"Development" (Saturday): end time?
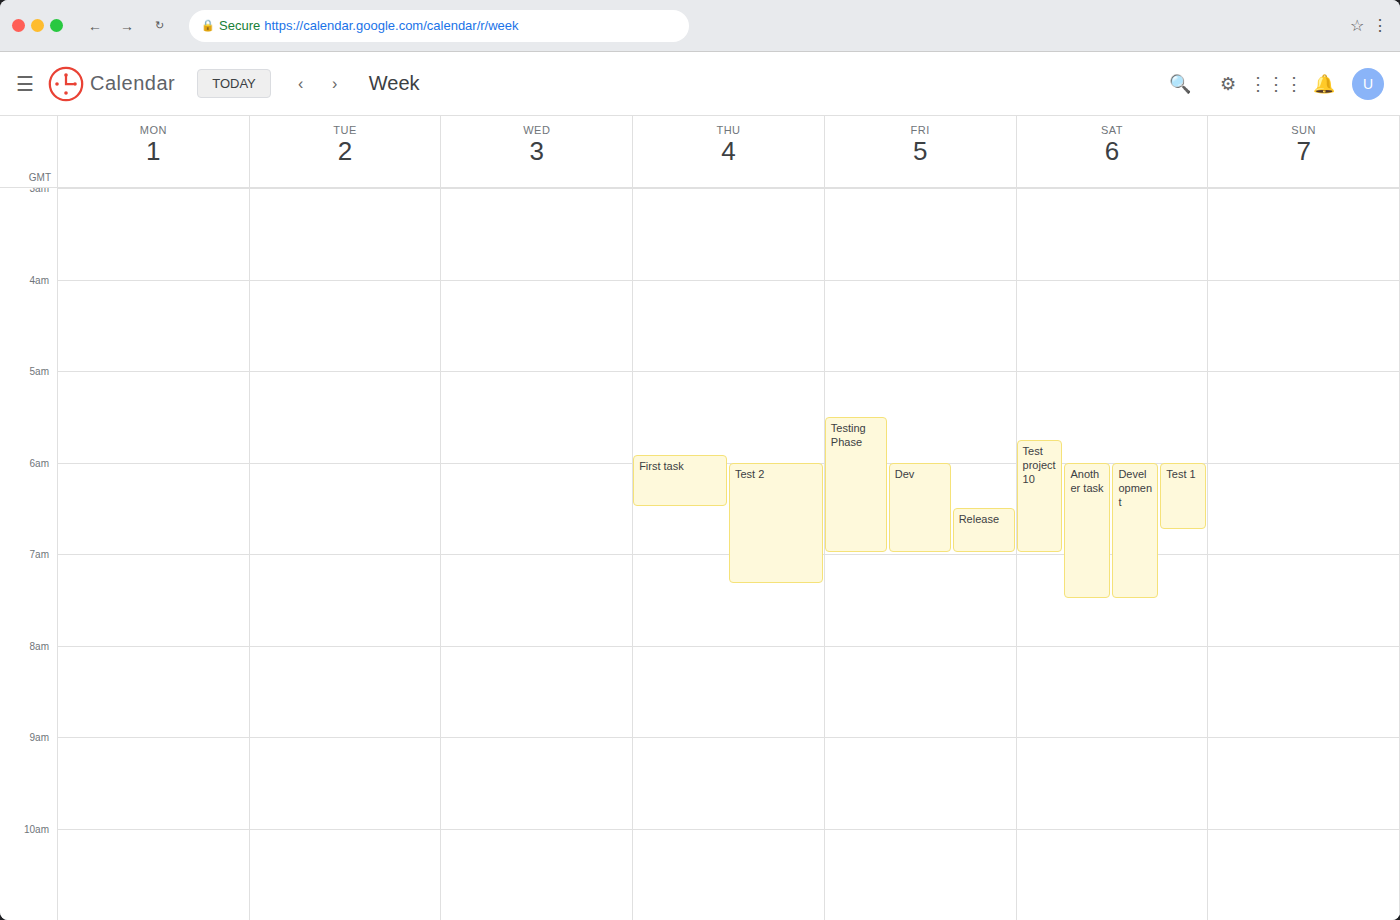
7:30 AM